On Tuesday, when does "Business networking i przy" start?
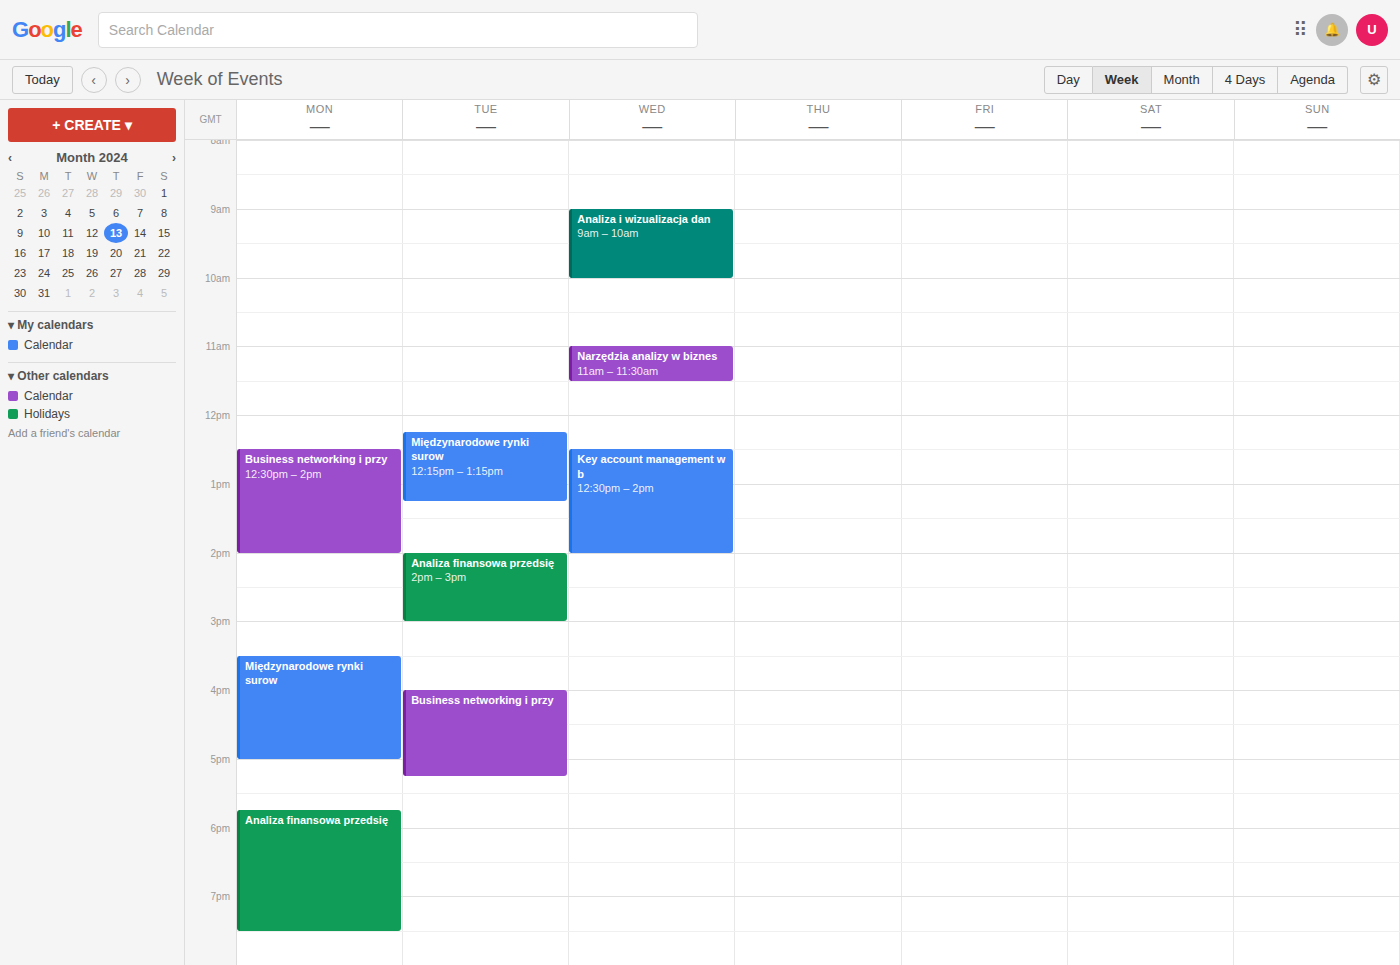
16:00